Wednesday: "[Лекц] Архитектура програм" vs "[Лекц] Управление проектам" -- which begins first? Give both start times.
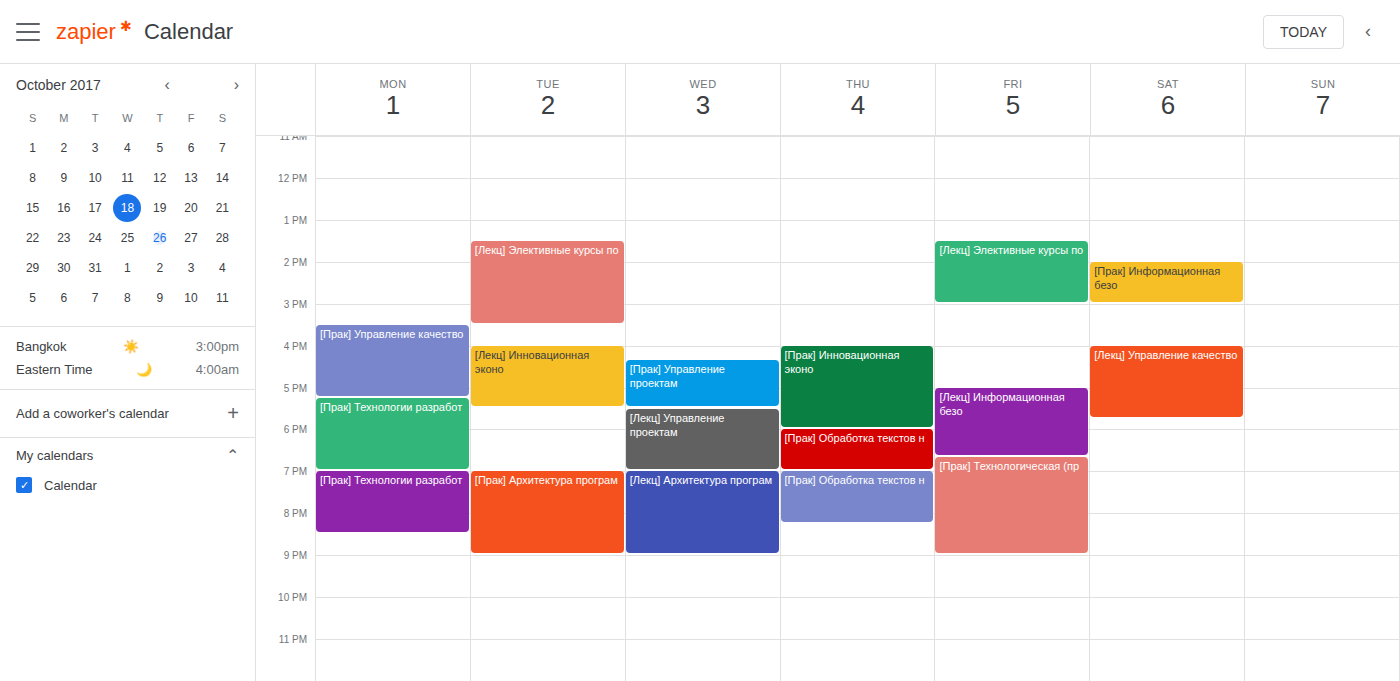
"[Лекц] Управление проектам" 5:30 PM; "[Лекц] Архитектура програм" 7:00 PM.